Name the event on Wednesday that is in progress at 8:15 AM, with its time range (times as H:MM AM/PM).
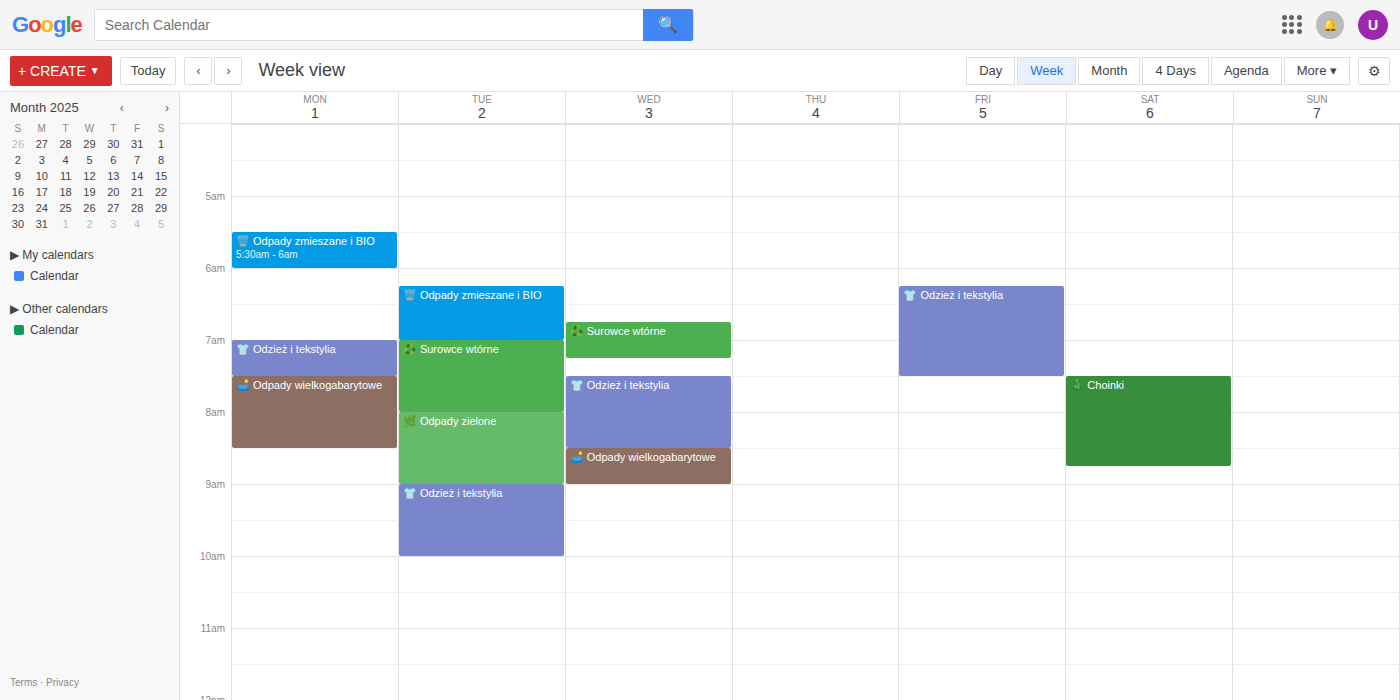
"👕 Odzież i tekstylia", 7:30 AM to 8:30 AM